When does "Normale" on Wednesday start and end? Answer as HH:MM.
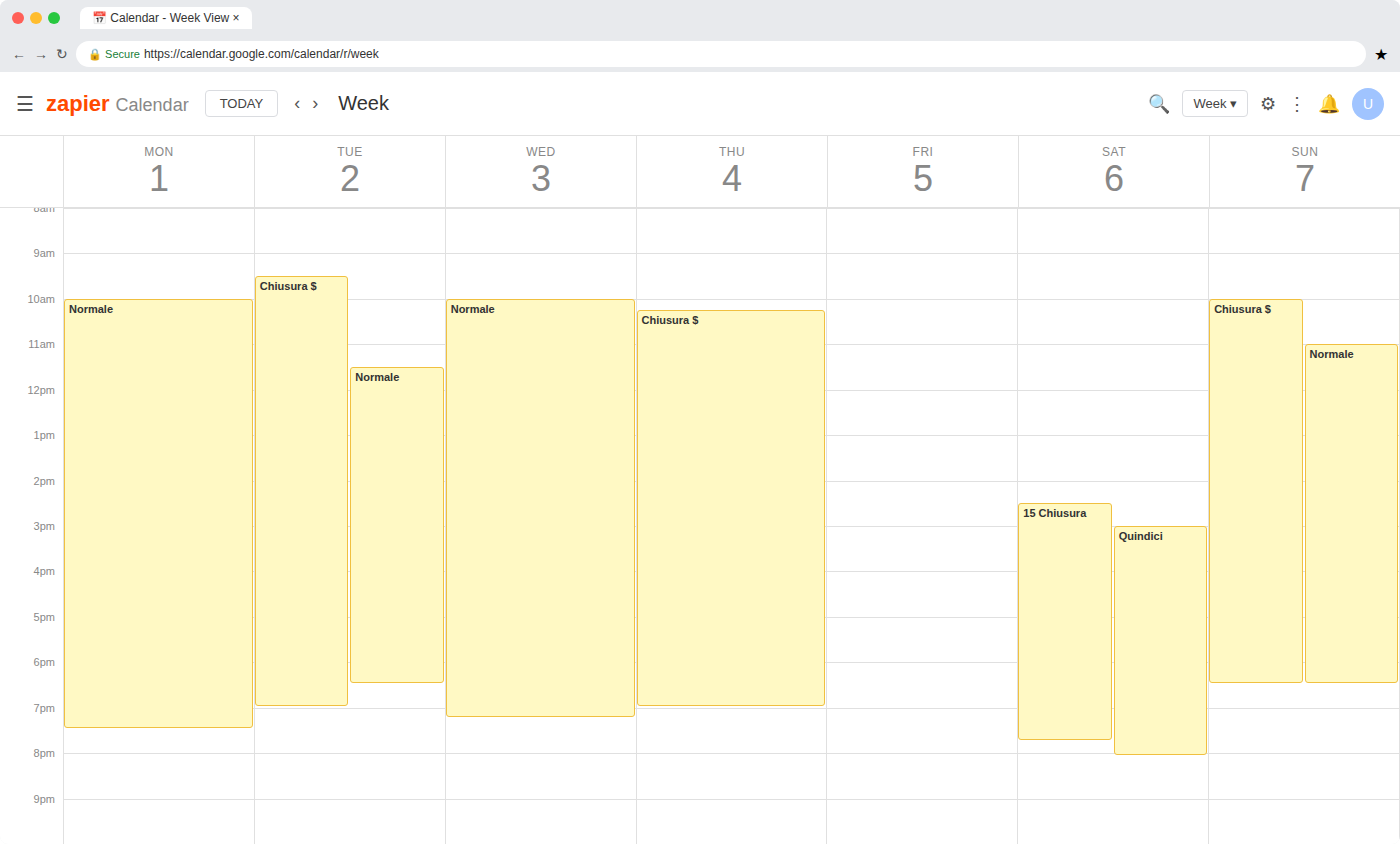
10:00 to 19:15